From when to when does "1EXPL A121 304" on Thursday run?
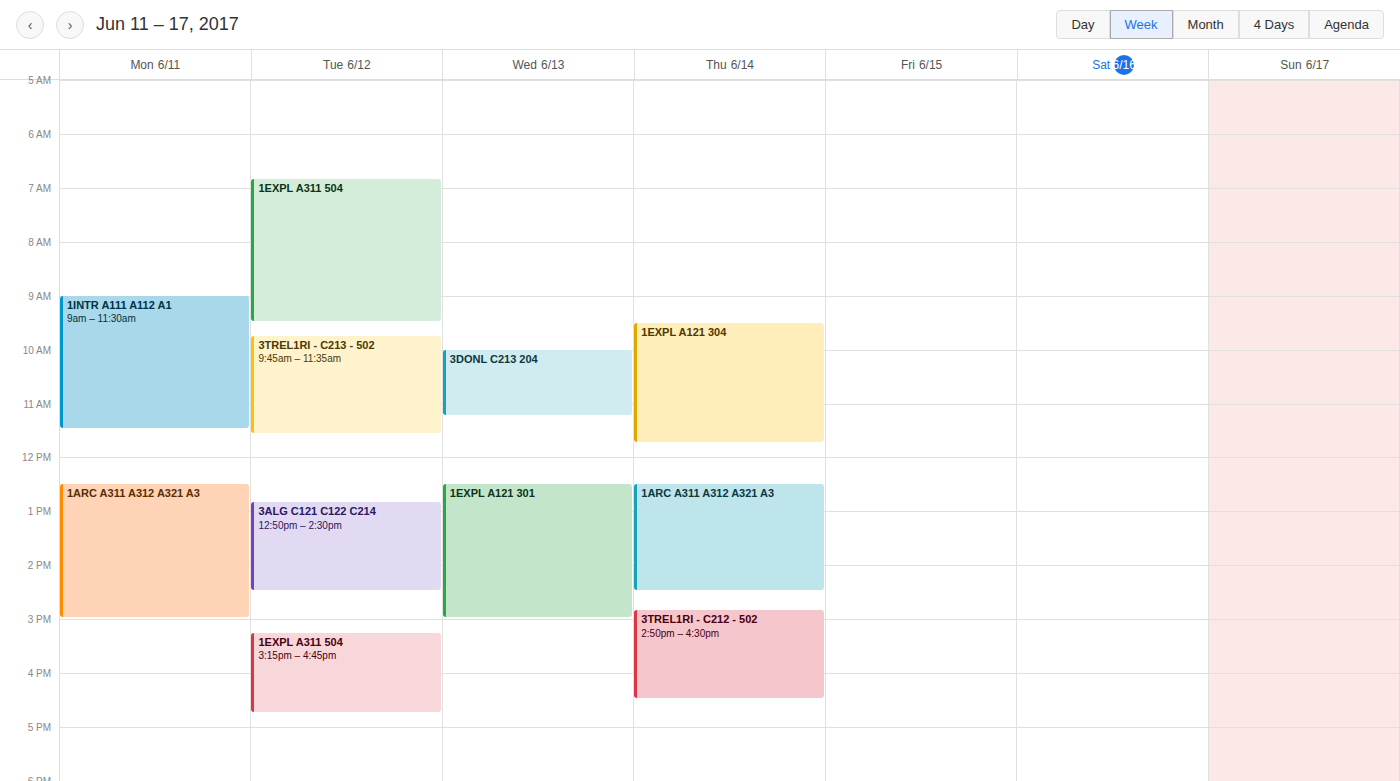
9:30 AM to 11:45 AM